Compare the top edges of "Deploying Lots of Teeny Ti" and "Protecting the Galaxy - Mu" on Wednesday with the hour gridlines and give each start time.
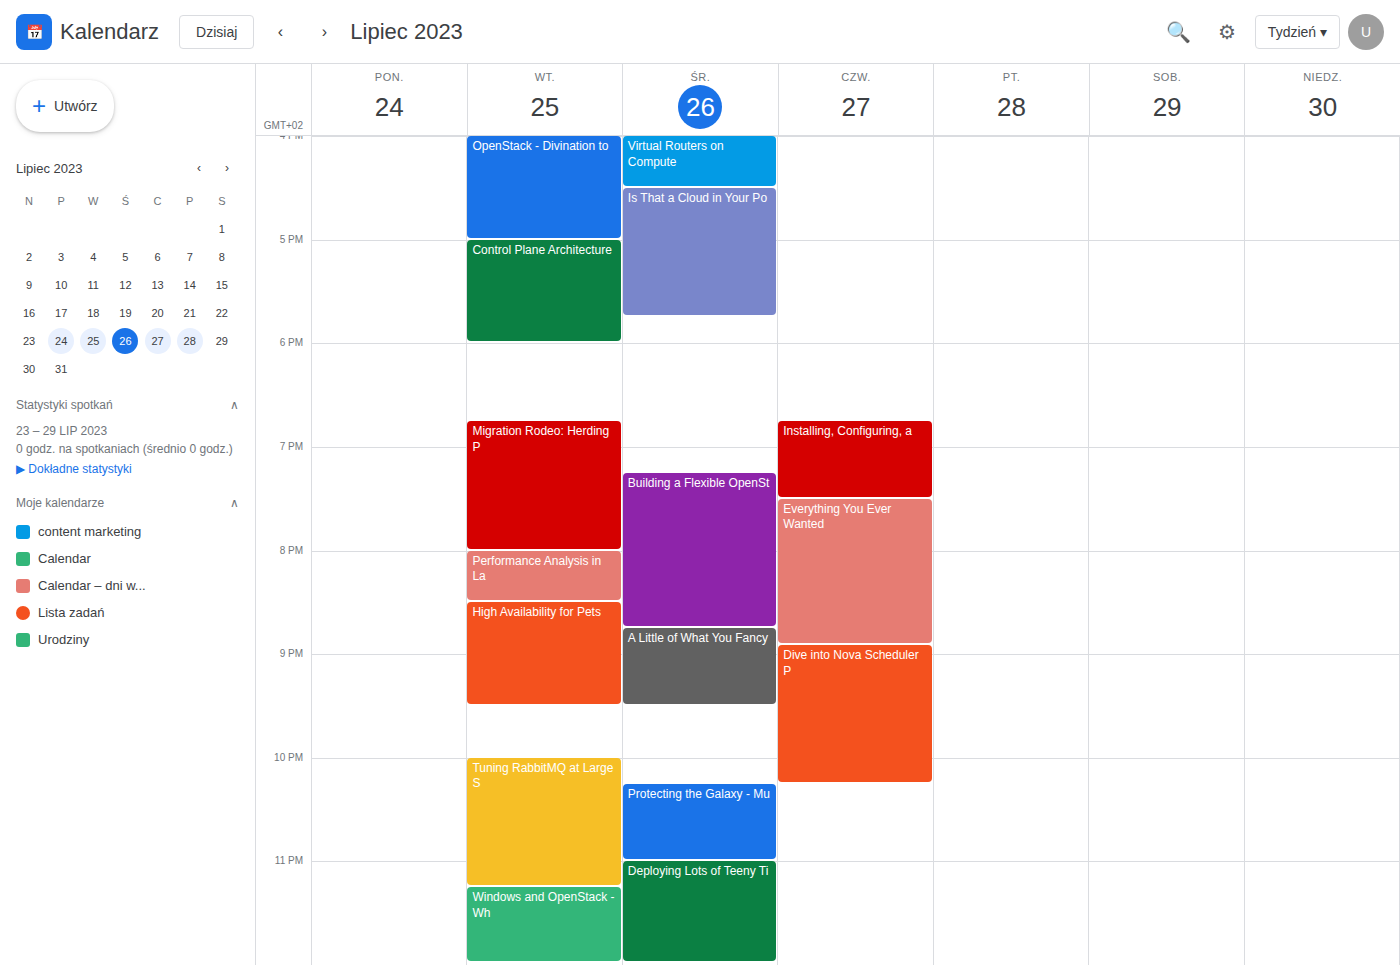
"Deploying Lots of Teeny Ti": 11:00 PM, exactly on the 11 PM line. "Protecting the Galaxy - Mu": 10:15 PM, neither: a quarter of the way from the 10 PM line to the 11 PM line.